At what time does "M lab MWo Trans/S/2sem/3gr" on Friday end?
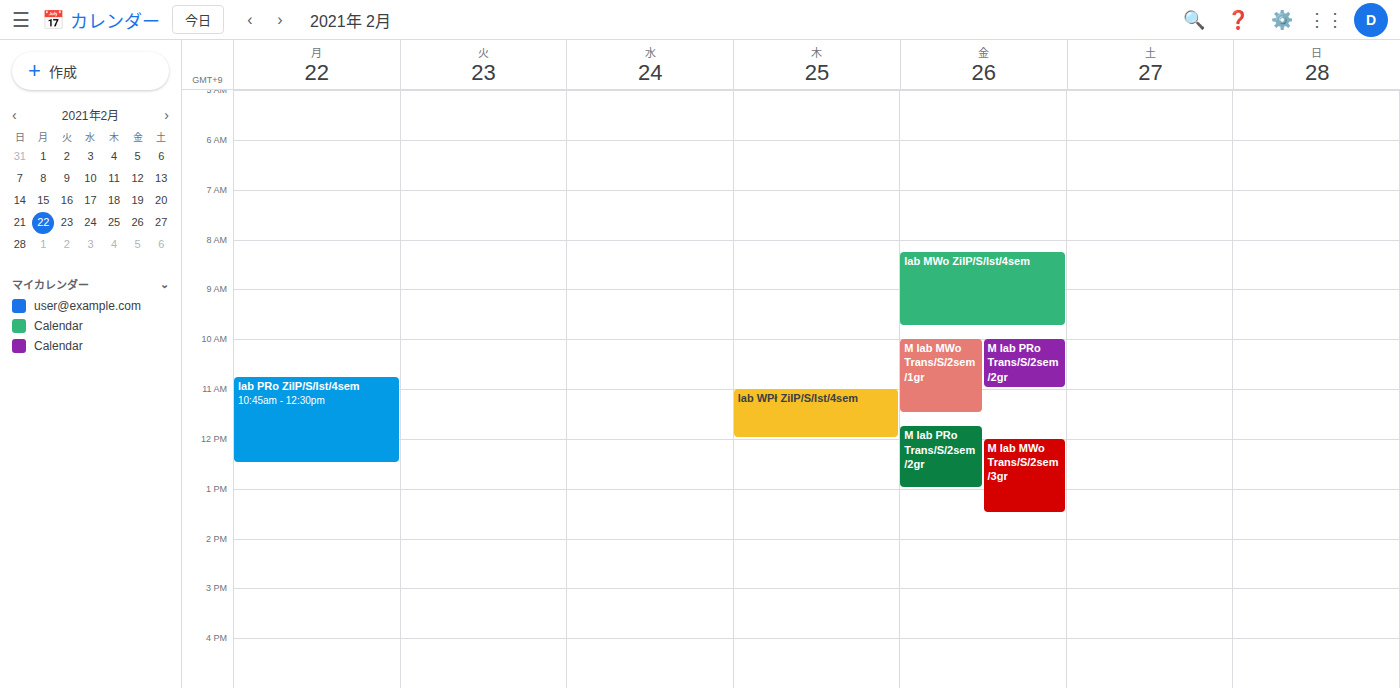
1:30 PM